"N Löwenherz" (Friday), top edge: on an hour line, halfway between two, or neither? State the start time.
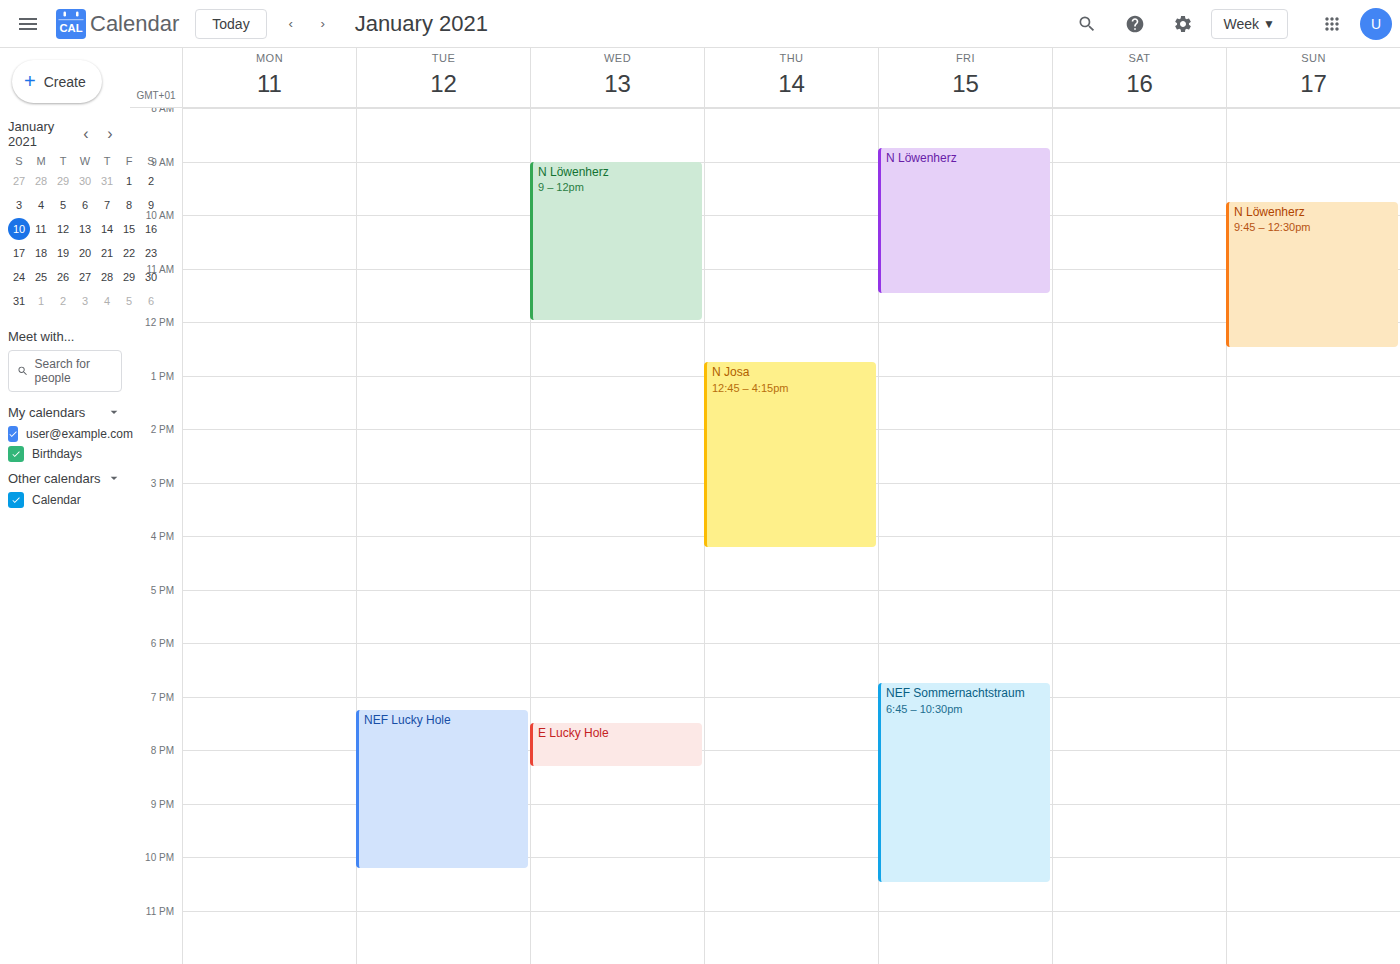
8:45 AM -- neither: three quarters of the way from the 8 AM line to the 9 AM line.